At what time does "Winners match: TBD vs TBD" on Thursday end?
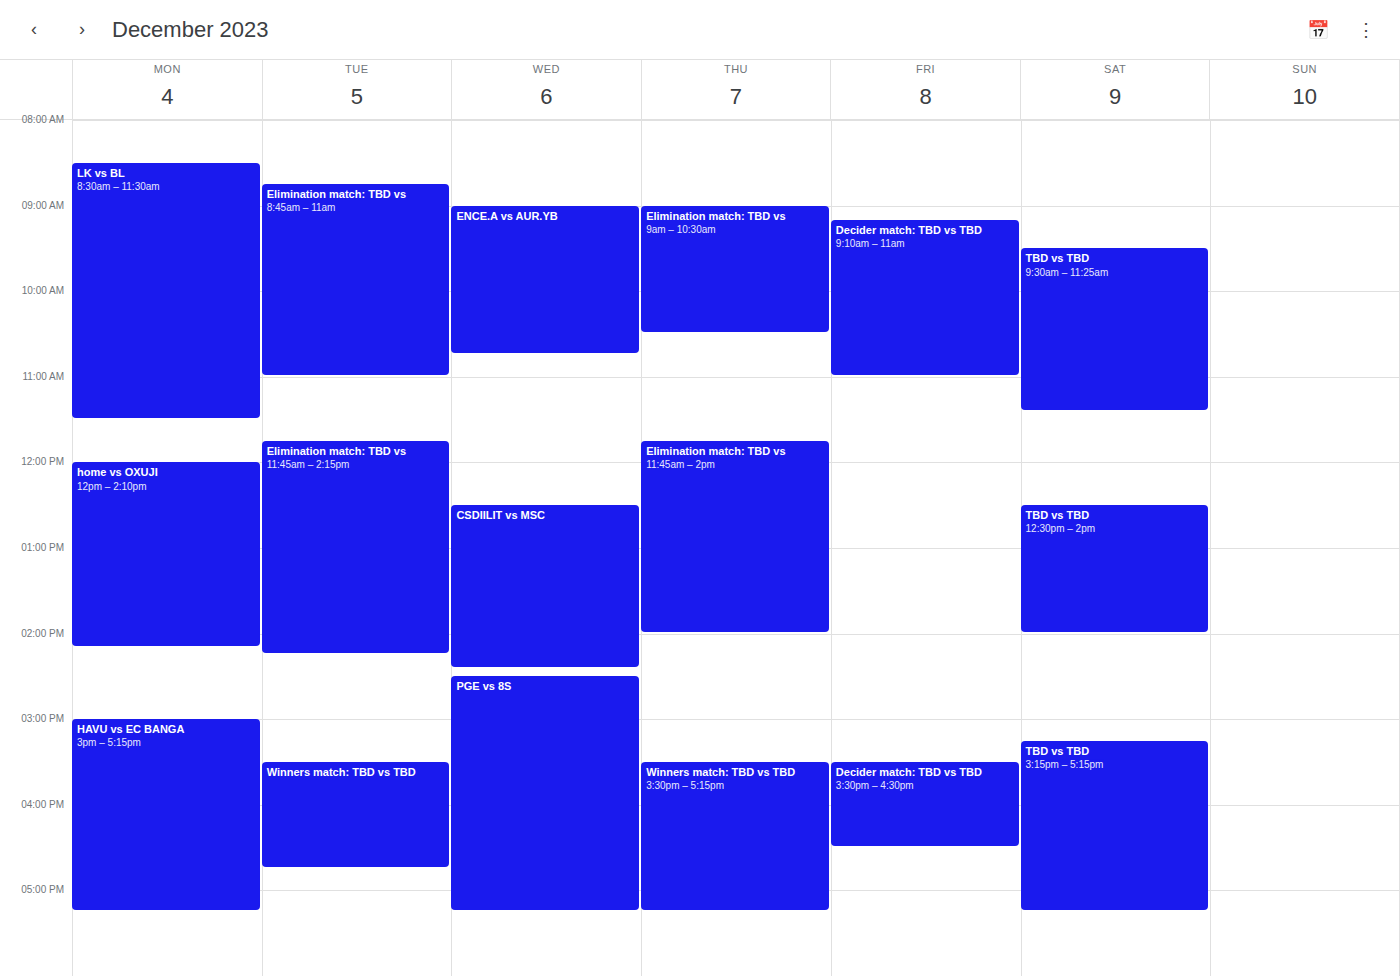
5:15 PM